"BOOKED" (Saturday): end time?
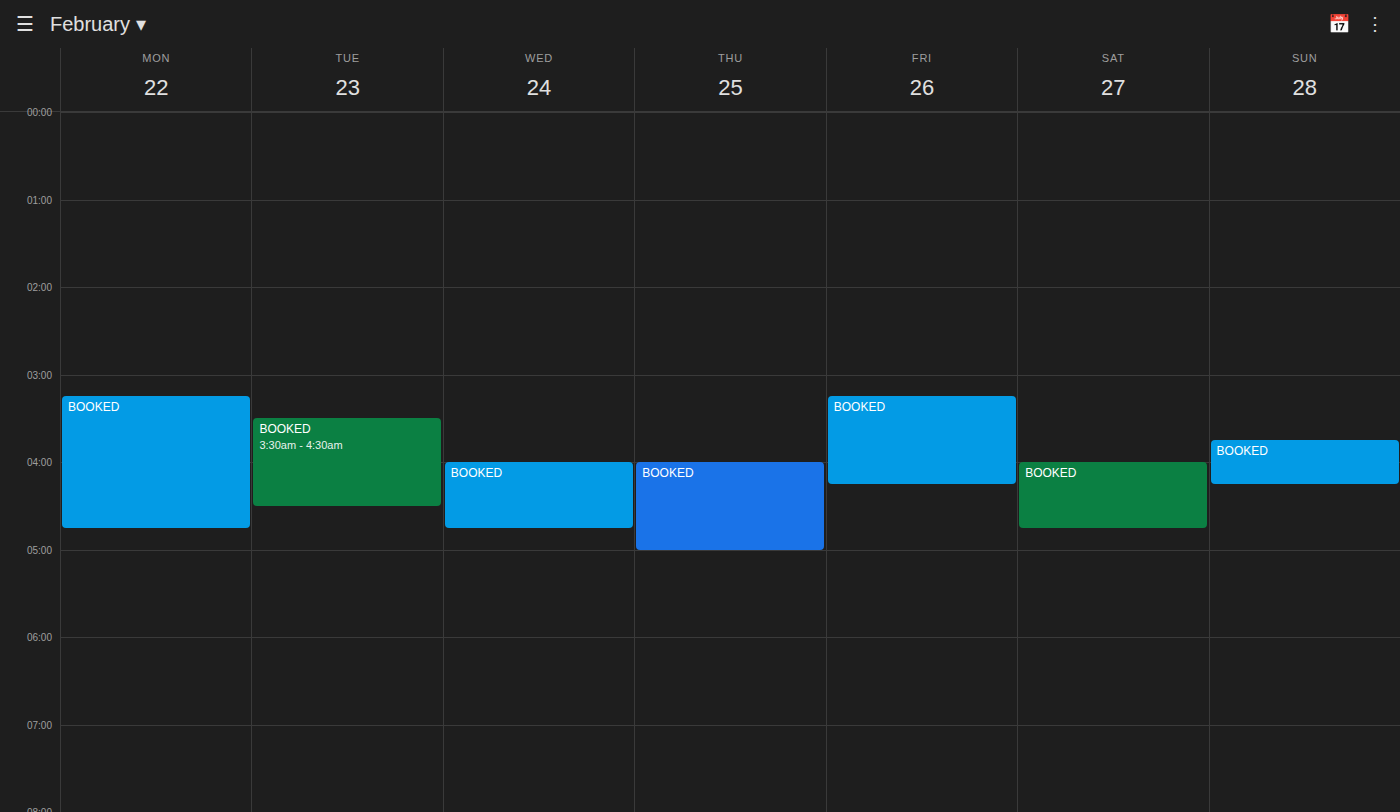
4:45 AM